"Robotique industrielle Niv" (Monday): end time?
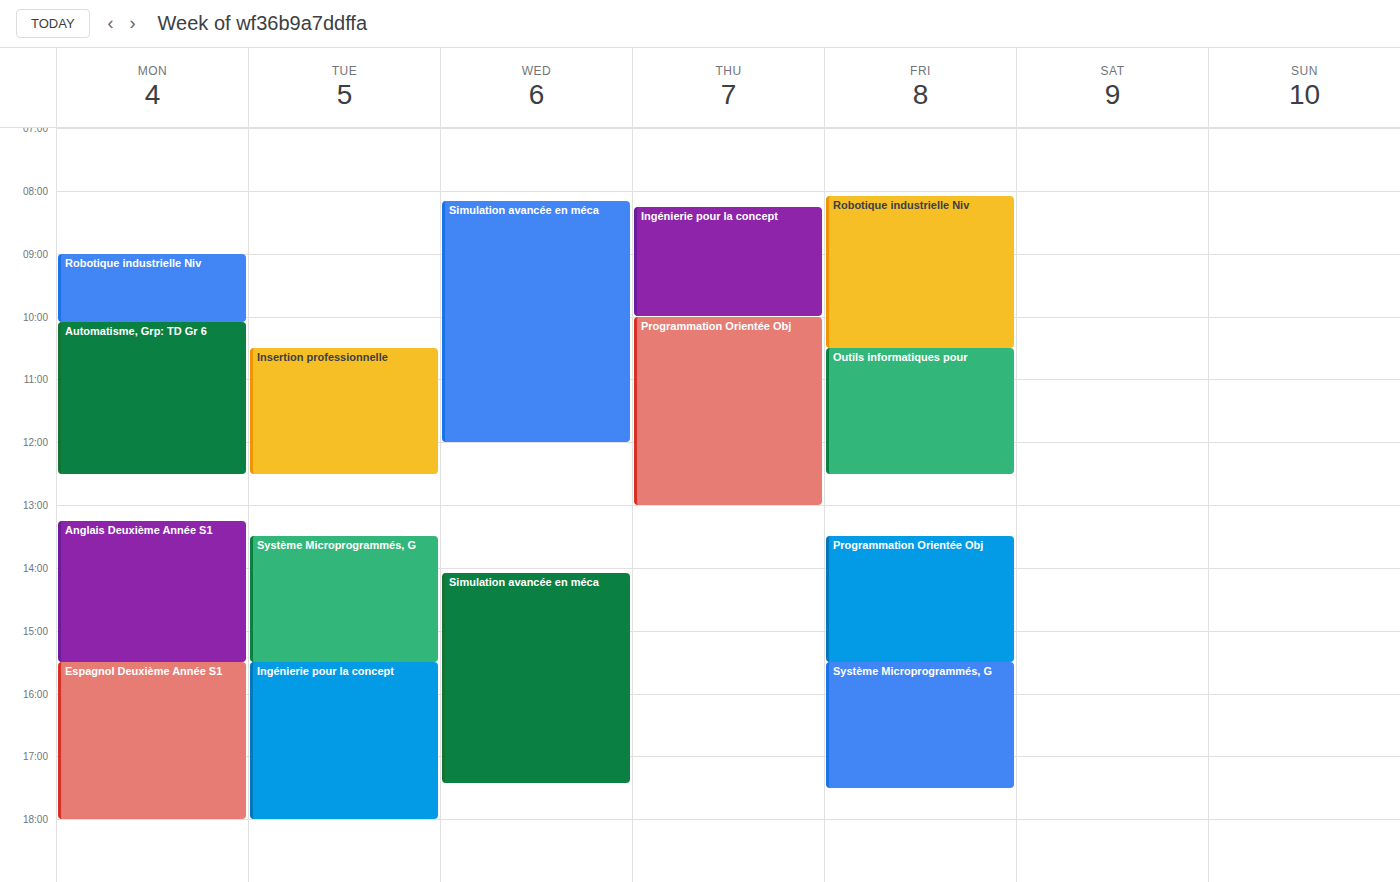
10:05 AM